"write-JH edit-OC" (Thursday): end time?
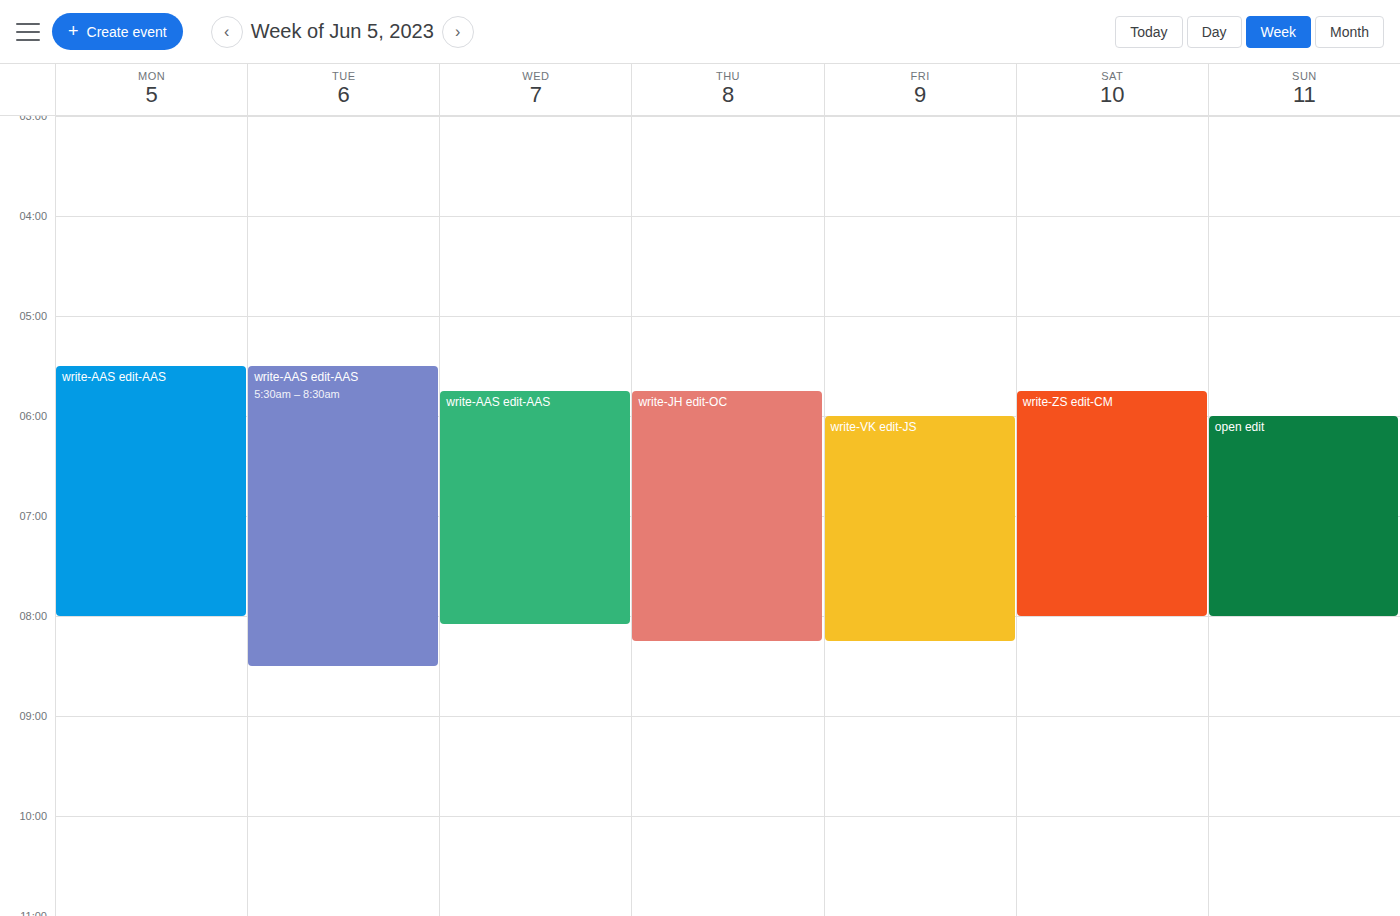
8:15 AM